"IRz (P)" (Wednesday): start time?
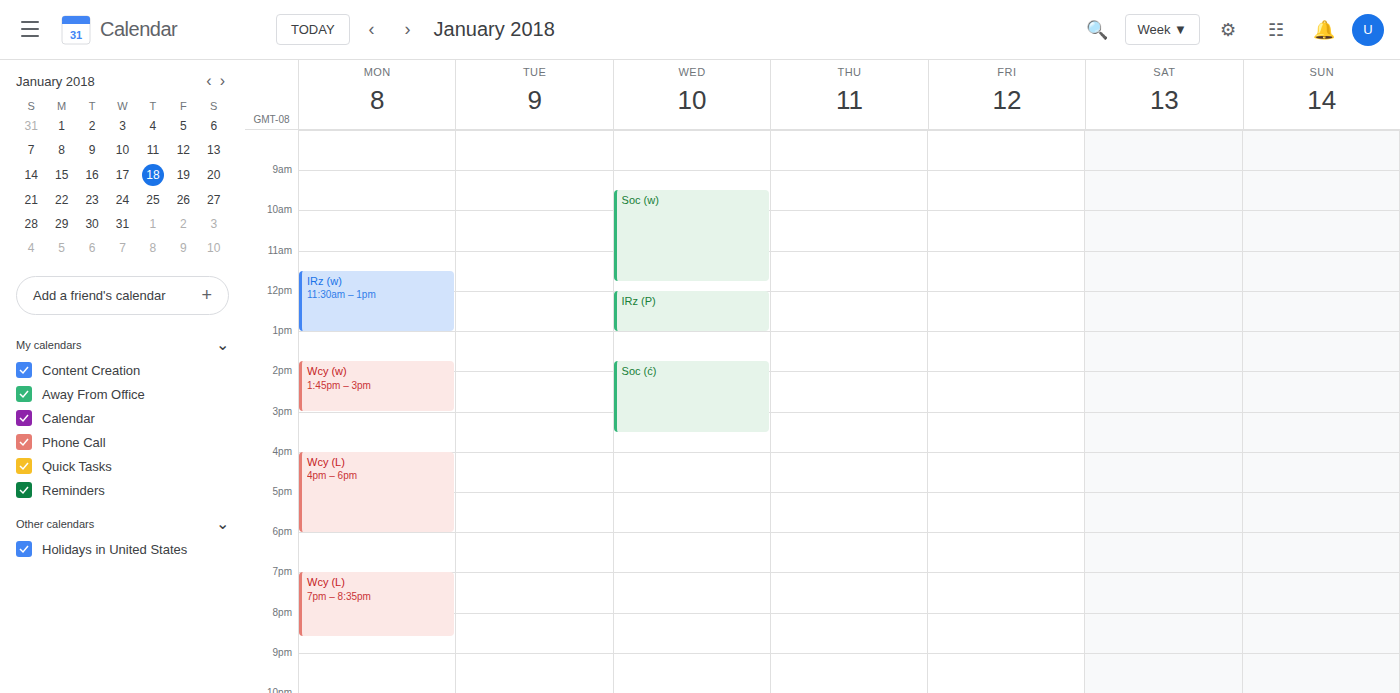
12:00 PM